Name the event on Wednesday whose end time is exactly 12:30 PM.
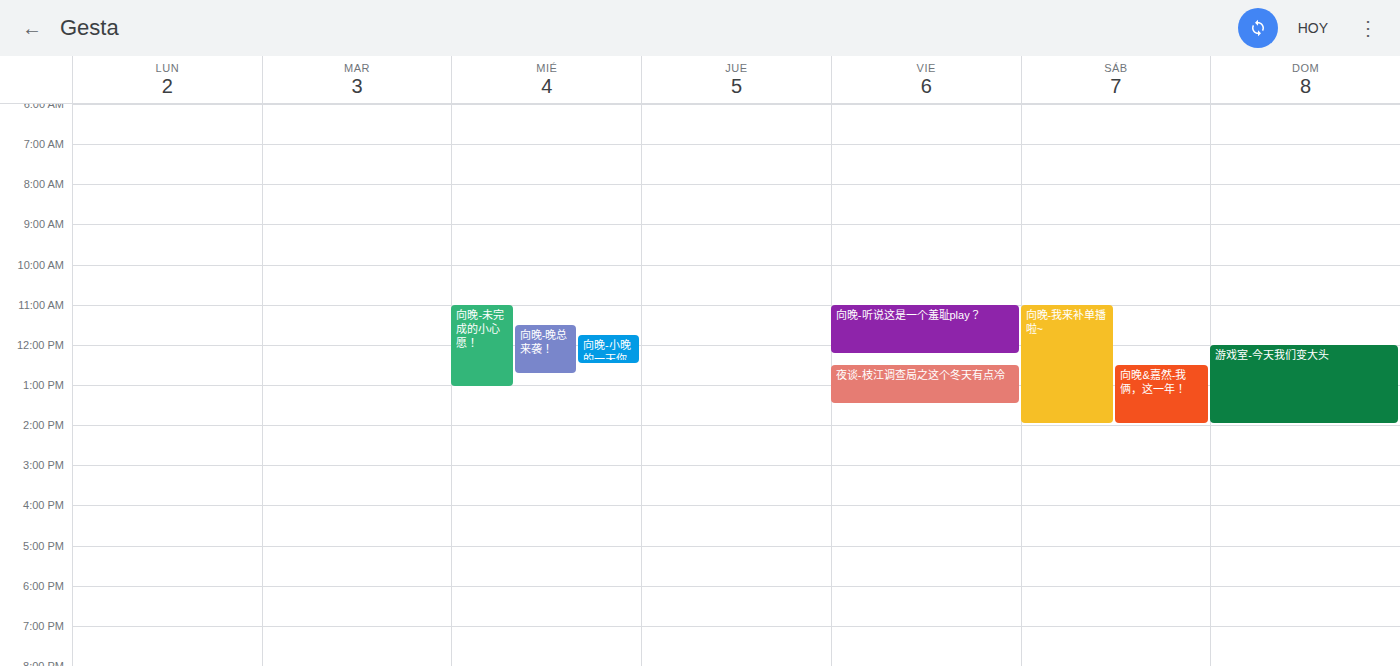
"向晚-小晚的一天你来决定！"